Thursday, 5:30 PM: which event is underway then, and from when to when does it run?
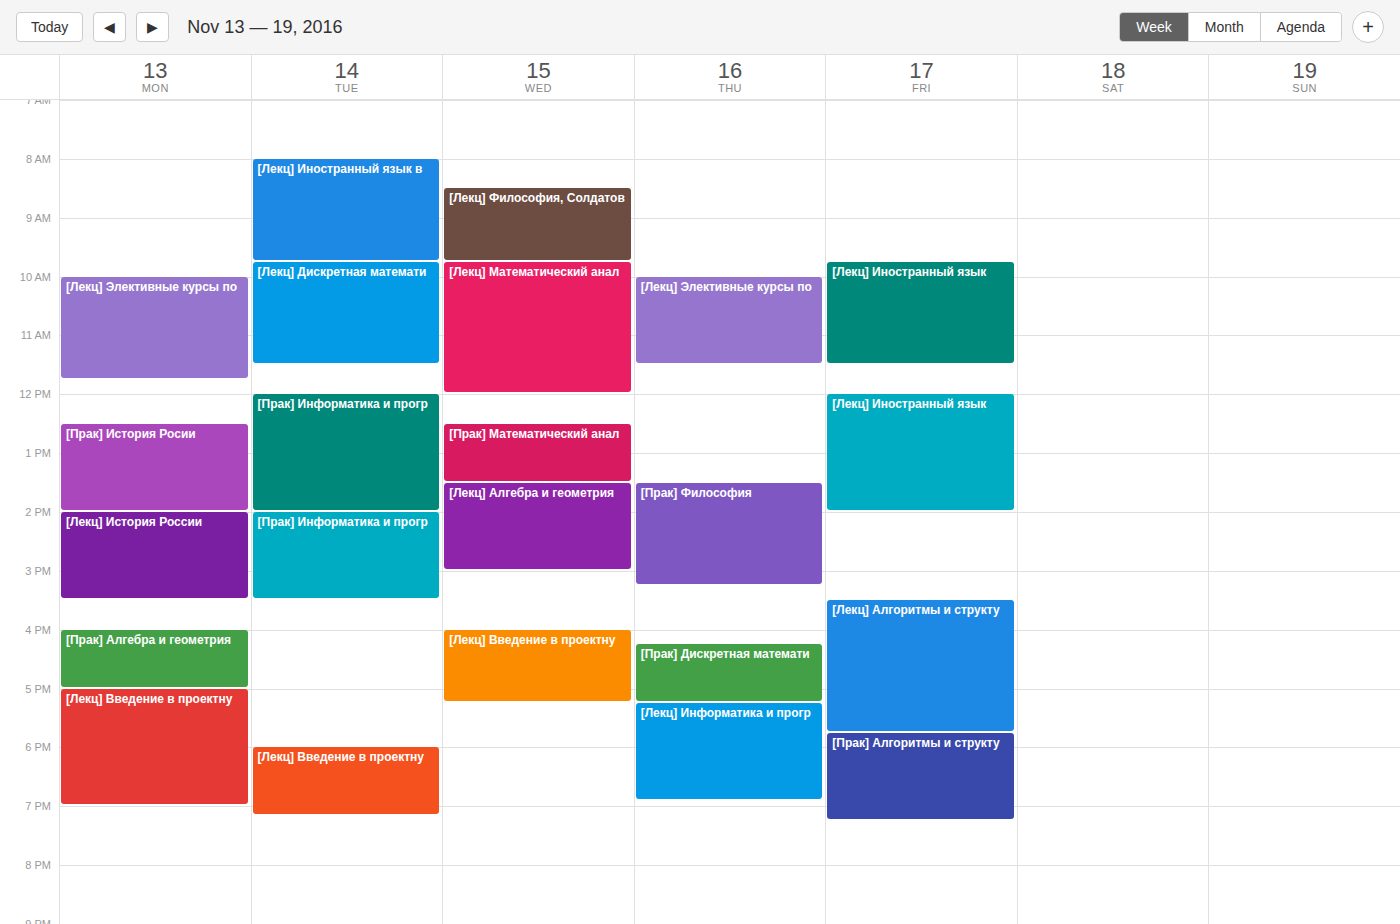
"[Лекц] Информатика и прогр", 5:15 PM to 6:55 PM